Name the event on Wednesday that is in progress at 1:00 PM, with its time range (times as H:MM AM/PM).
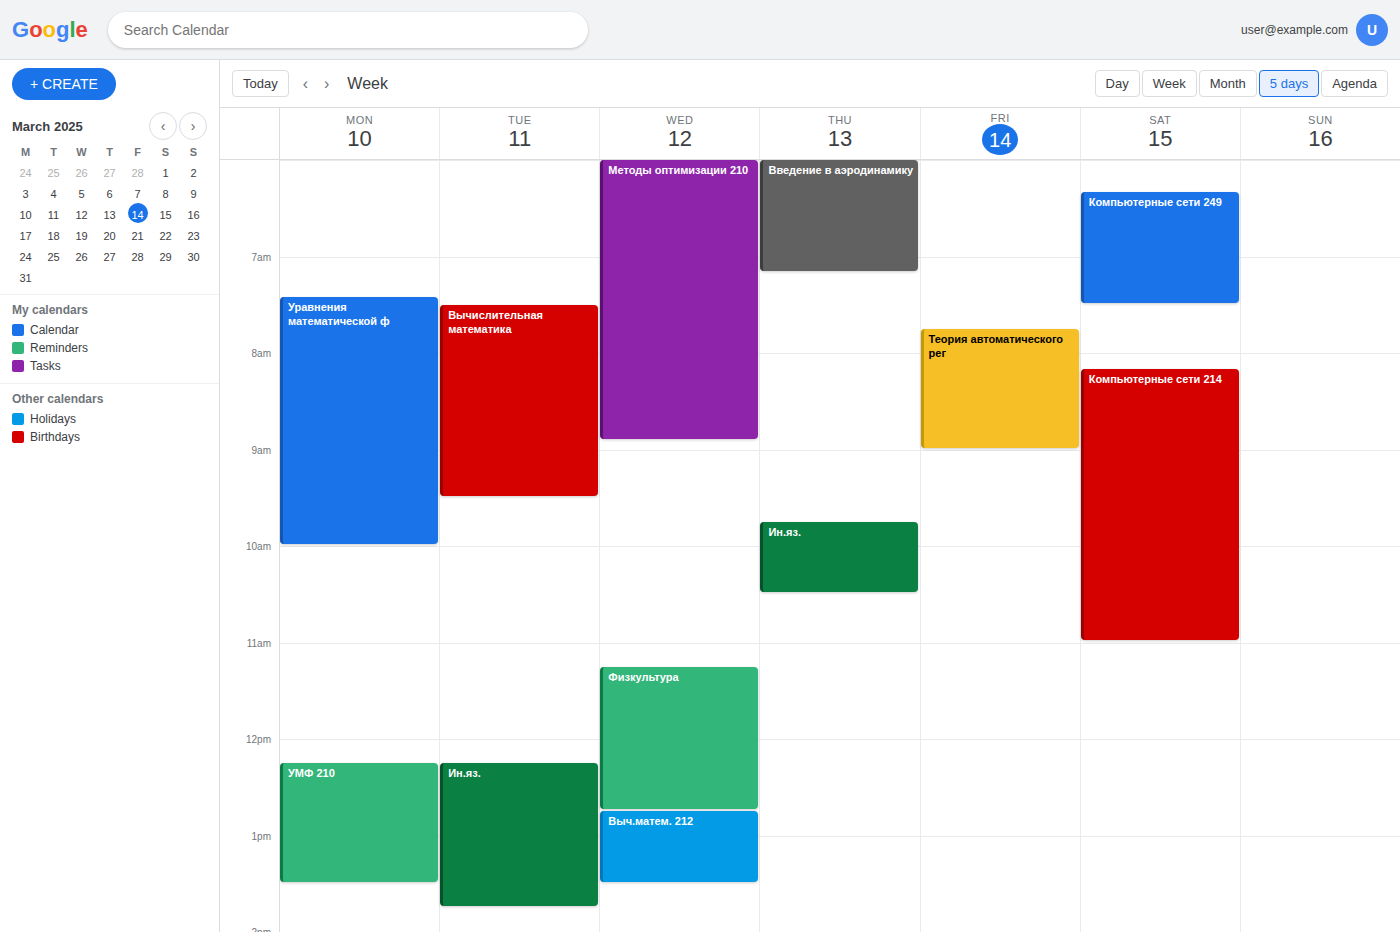
"Выч.матем. 212", 12:45 PM to 1:30 PM